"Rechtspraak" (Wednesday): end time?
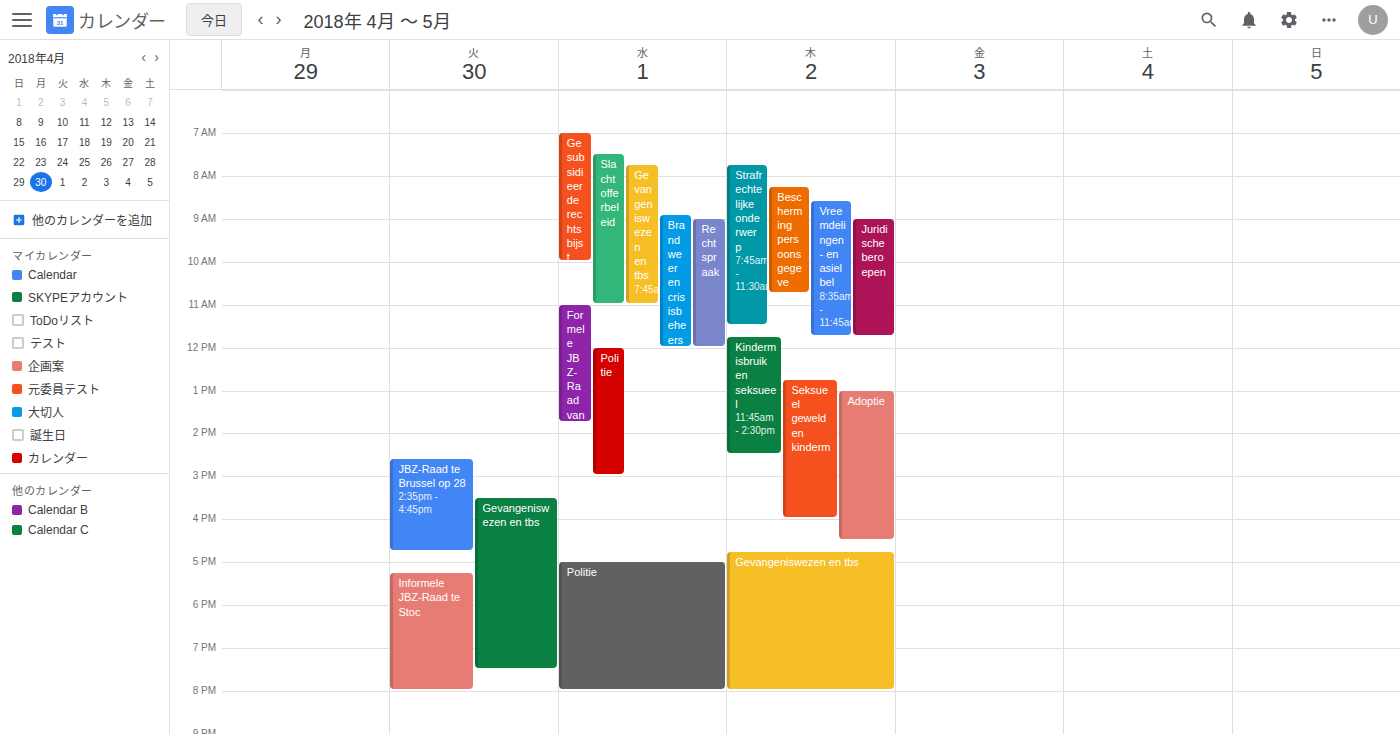
12:00 PM